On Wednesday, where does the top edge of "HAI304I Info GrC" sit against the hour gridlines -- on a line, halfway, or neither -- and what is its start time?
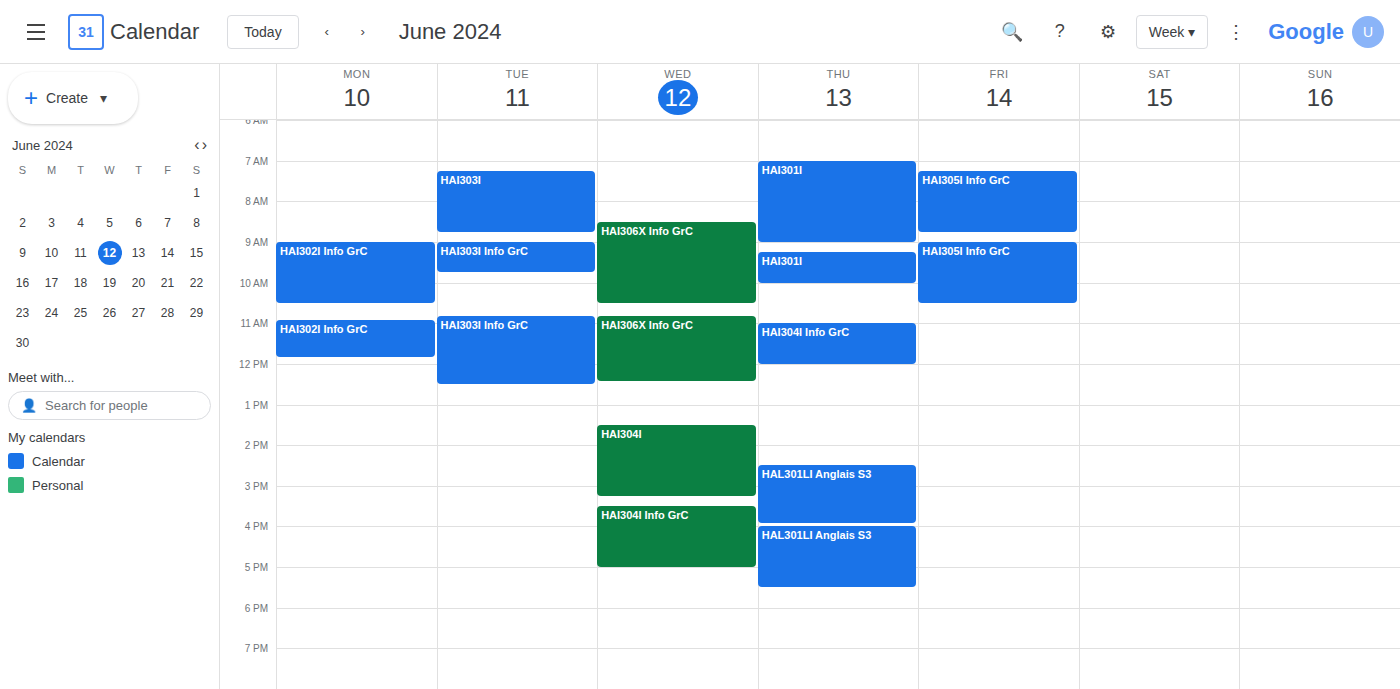
3:30 PM -- halfway between the 3 PM and 4 PM lines.